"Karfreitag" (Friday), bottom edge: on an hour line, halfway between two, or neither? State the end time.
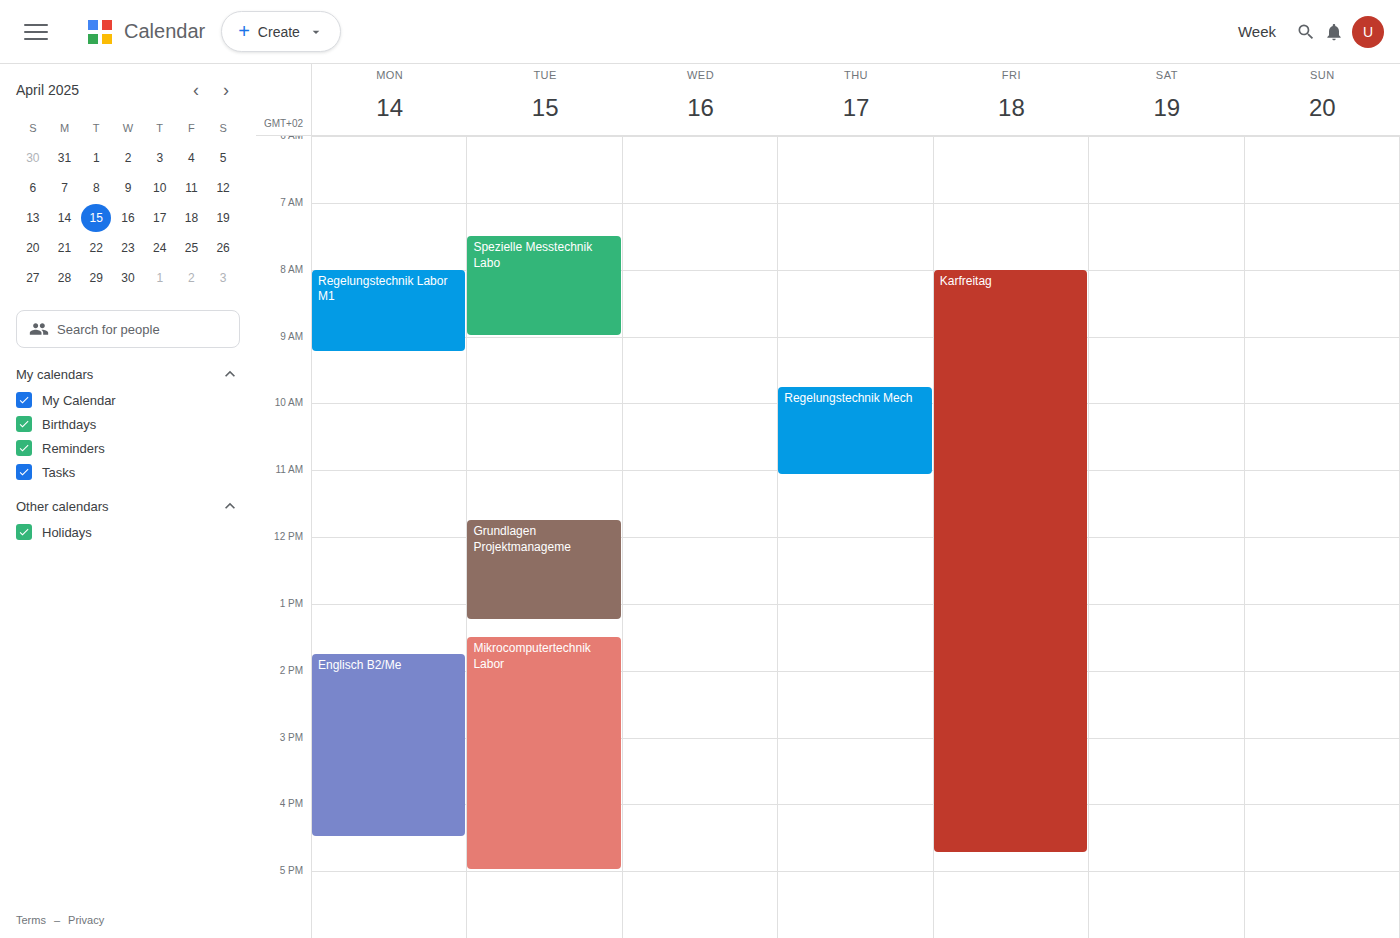
4:45 PM -- neither: three quarters of the way from the 4 PM line to the 5 PM line.